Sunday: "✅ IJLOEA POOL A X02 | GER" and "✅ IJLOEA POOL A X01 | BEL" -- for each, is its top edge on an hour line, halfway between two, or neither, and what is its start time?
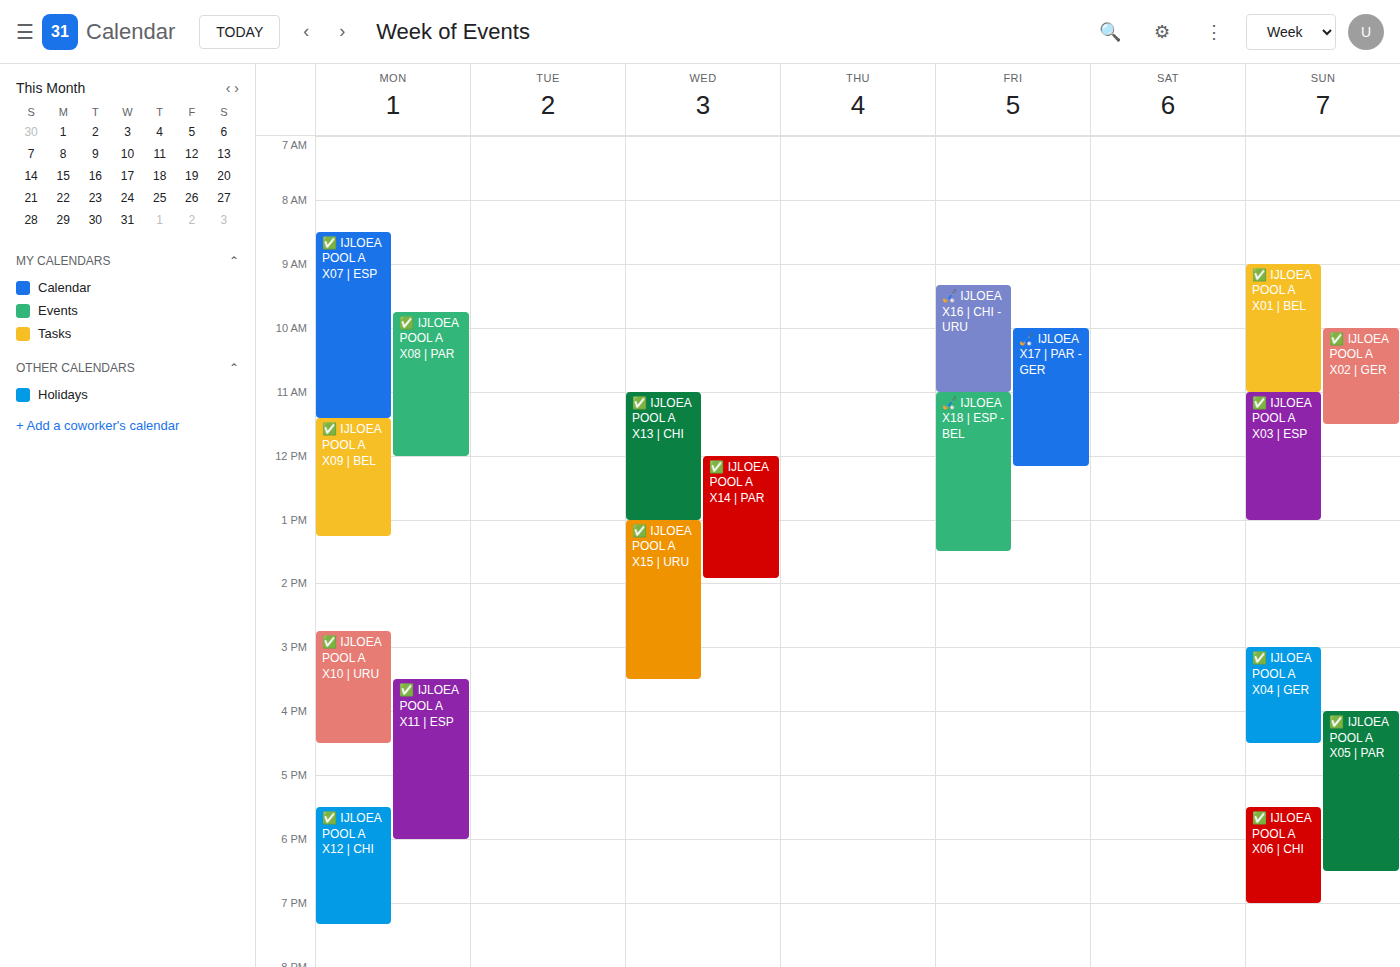
"✅ IJLOEA POOL A X02 | GER": 10:00 AM, exactly on the 10 AM line. "✅ IJLOEA POOL A X01 | BEL": 9:00 AM, exactly on the 9 AM line.